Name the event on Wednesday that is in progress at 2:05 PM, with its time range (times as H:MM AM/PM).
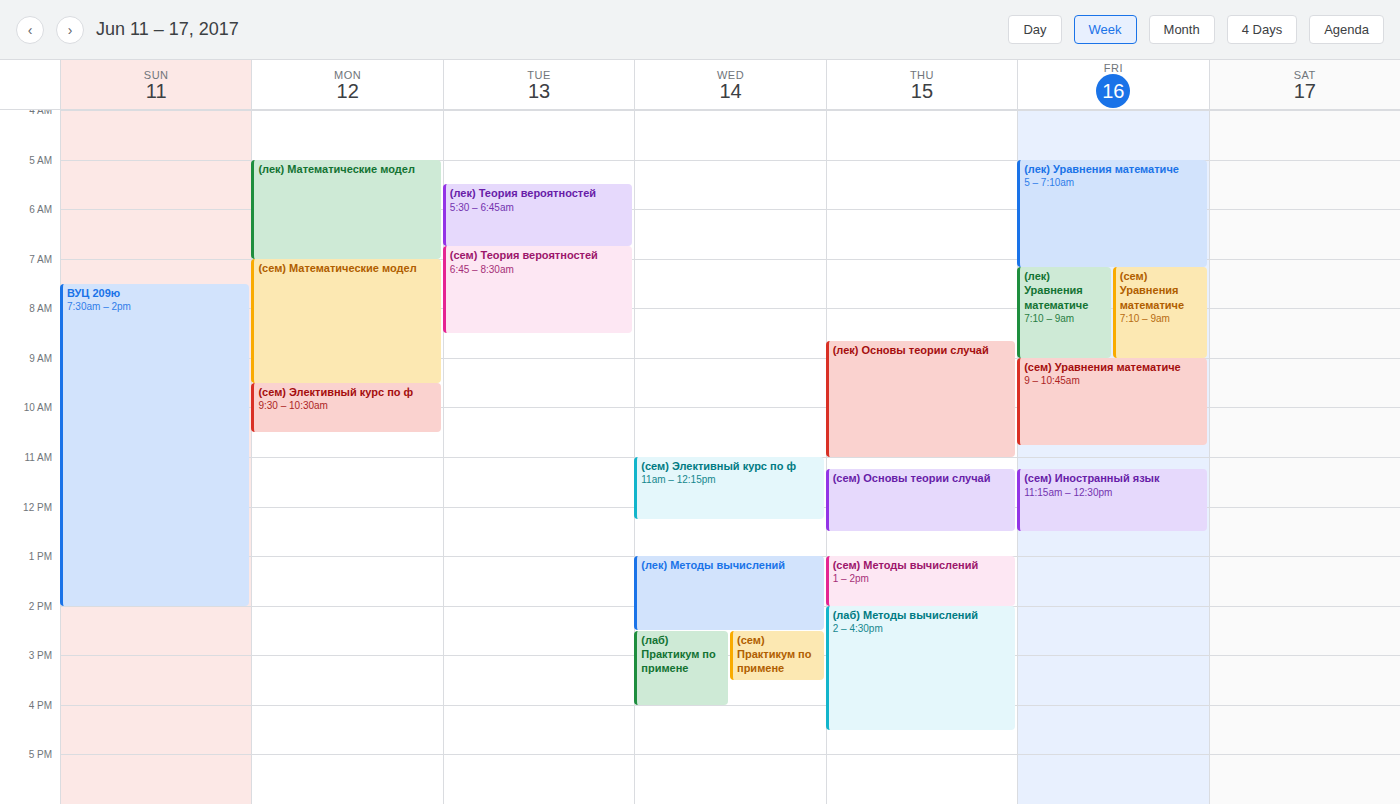
"(лек) Методы вычислений", 1:00 PM to 2:30 PM